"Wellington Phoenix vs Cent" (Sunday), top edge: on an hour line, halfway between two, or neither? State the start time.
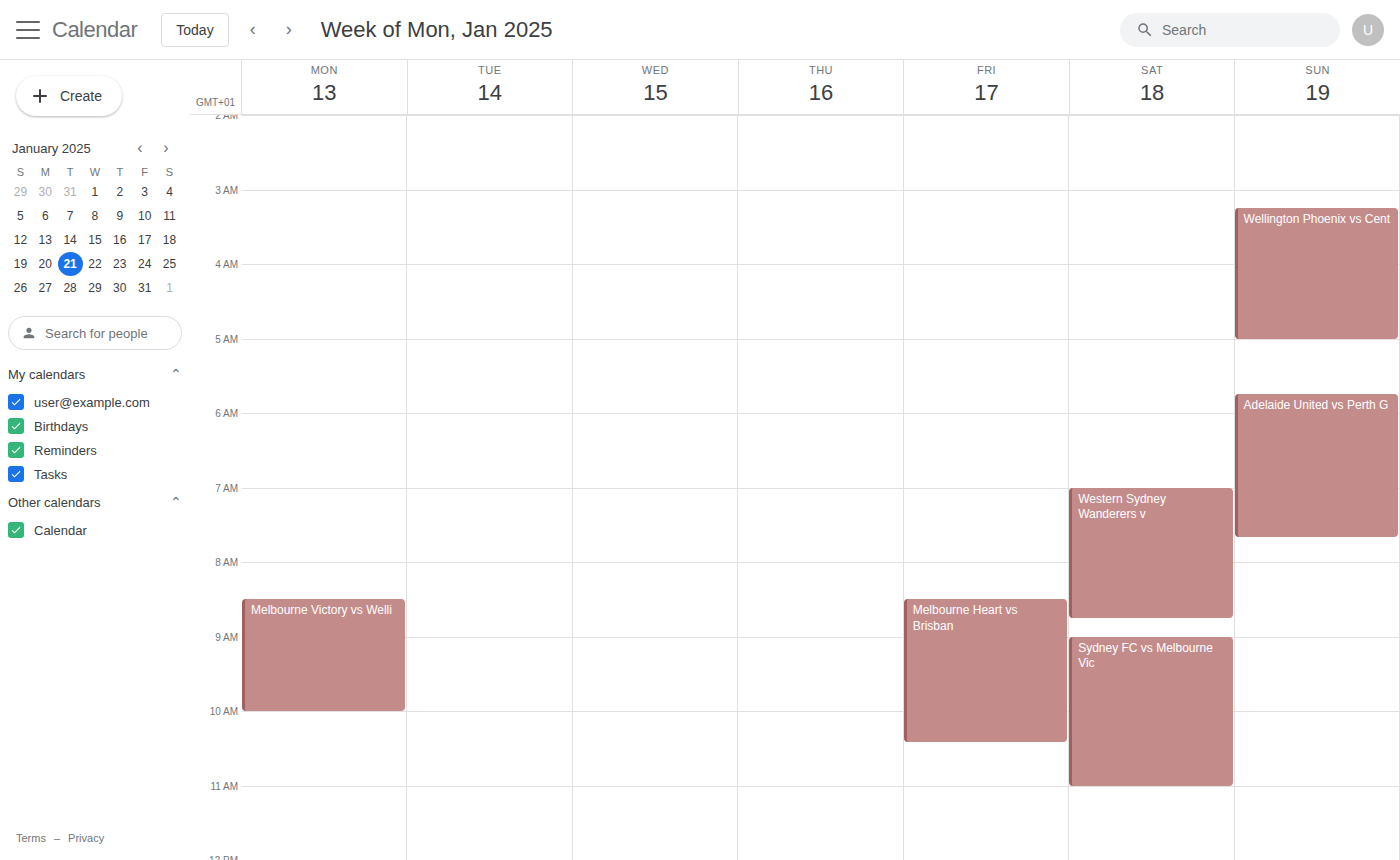
3:15 AM -- neither: a quarter of the way from the 3 AM line to the 4 AM line.